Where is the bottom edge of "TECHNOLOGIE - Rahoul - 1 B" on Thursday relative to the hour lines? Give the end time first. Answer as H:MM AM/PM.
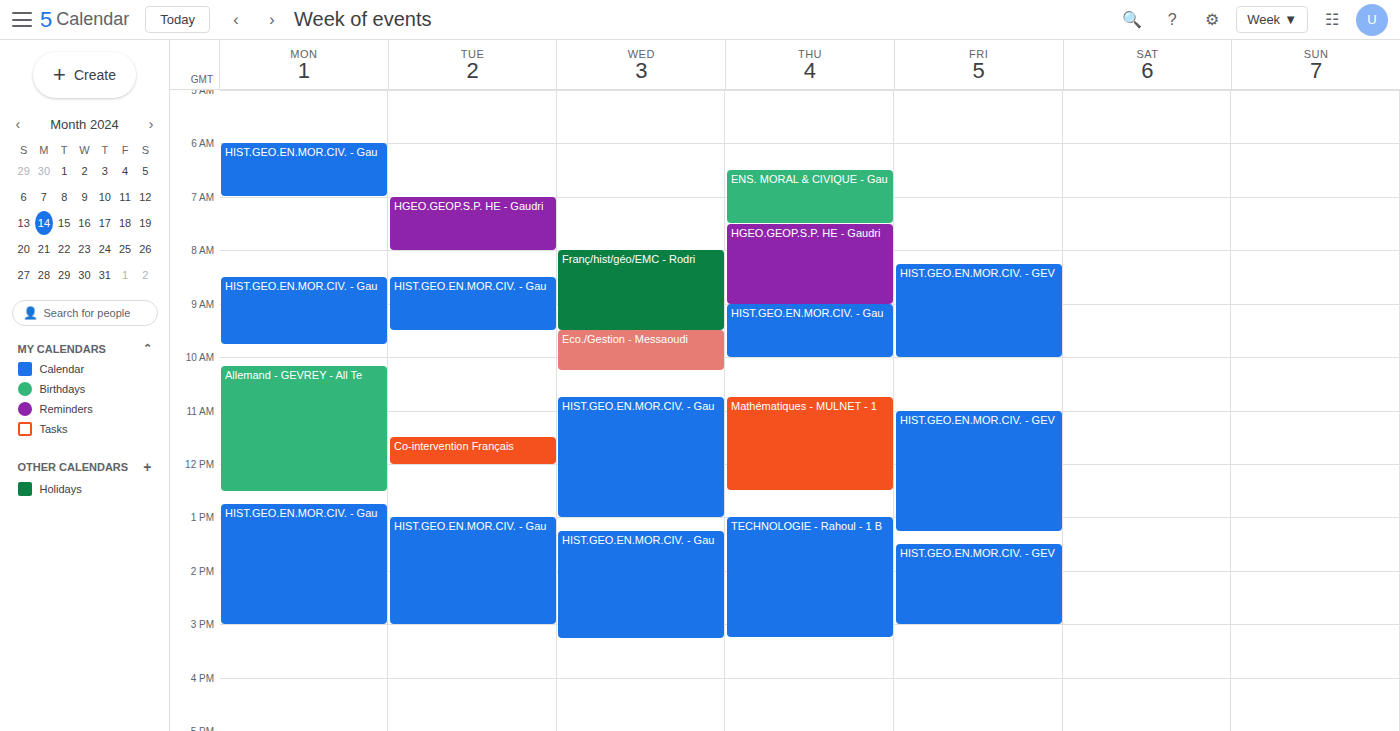
3:15 PM -- neither: a quarter of the way from the 3 PM line to the 4 PM line.